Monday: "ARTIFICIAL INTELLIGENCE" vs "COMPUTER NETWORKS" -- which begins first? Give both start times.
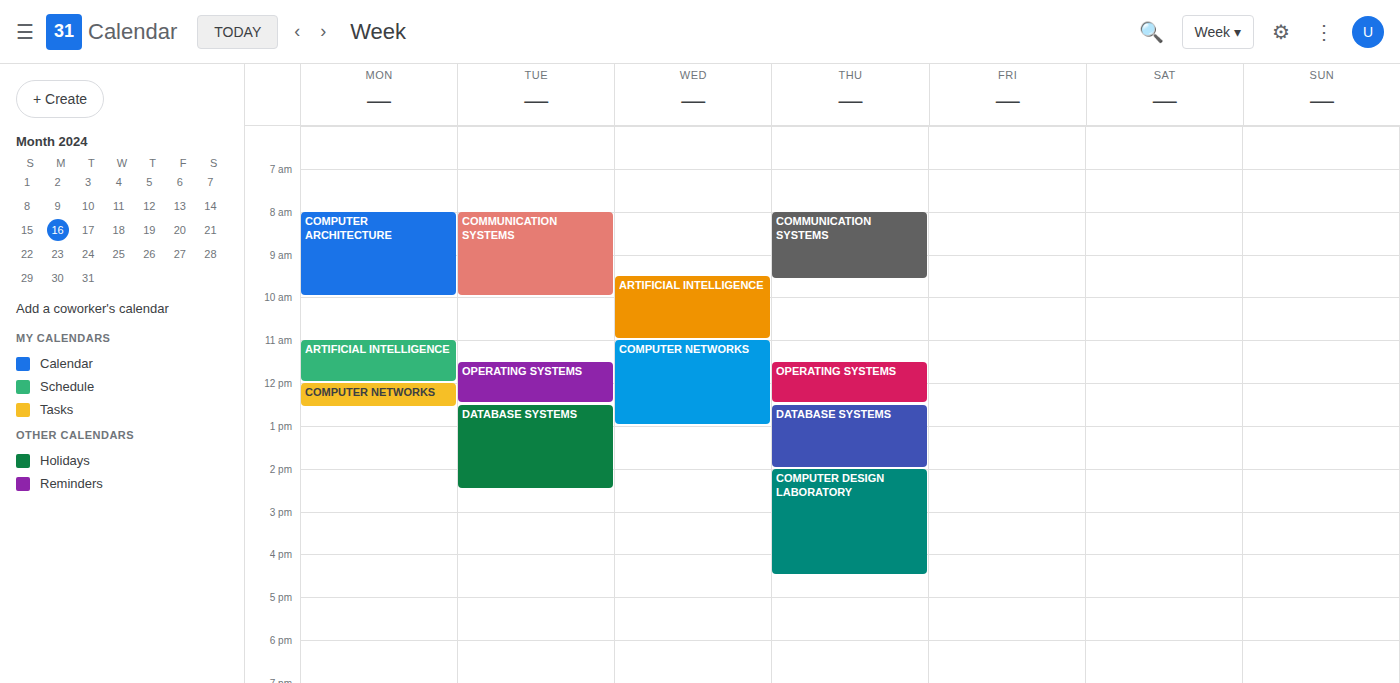
"ARTIFICIAL INTELLIGENCE" 11:00 AM; "COMPUTER NETWORKS" 12:00 PM.